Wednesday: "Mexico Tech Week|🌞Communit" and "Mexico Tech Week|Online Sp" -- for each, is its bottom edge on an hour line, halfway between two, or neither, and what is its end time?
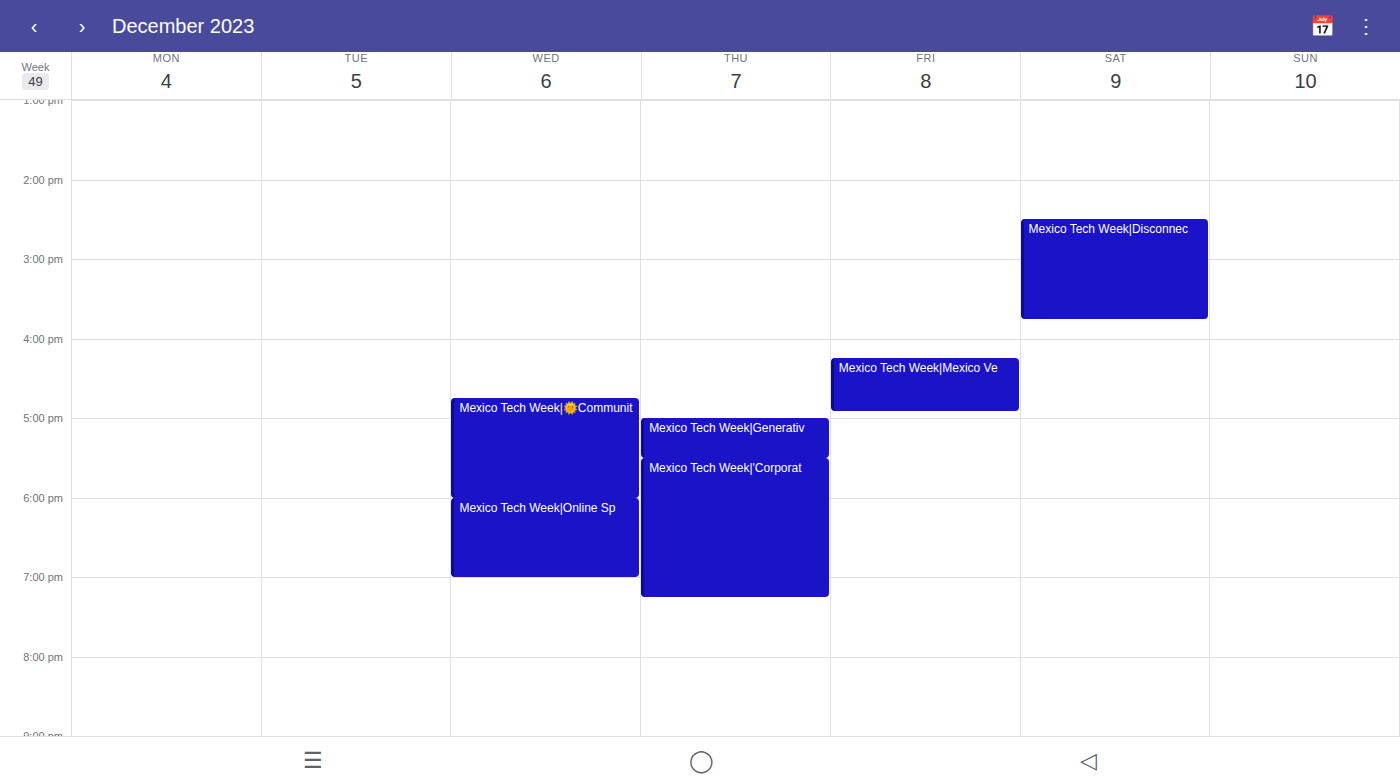
"Mexico Tech Week|🌞Communit": 6:00 PM, exactly on the 6 PM line. "Mexico Tech Week|Online Sp": 7:00 PM, exactly on the 7 PM line.